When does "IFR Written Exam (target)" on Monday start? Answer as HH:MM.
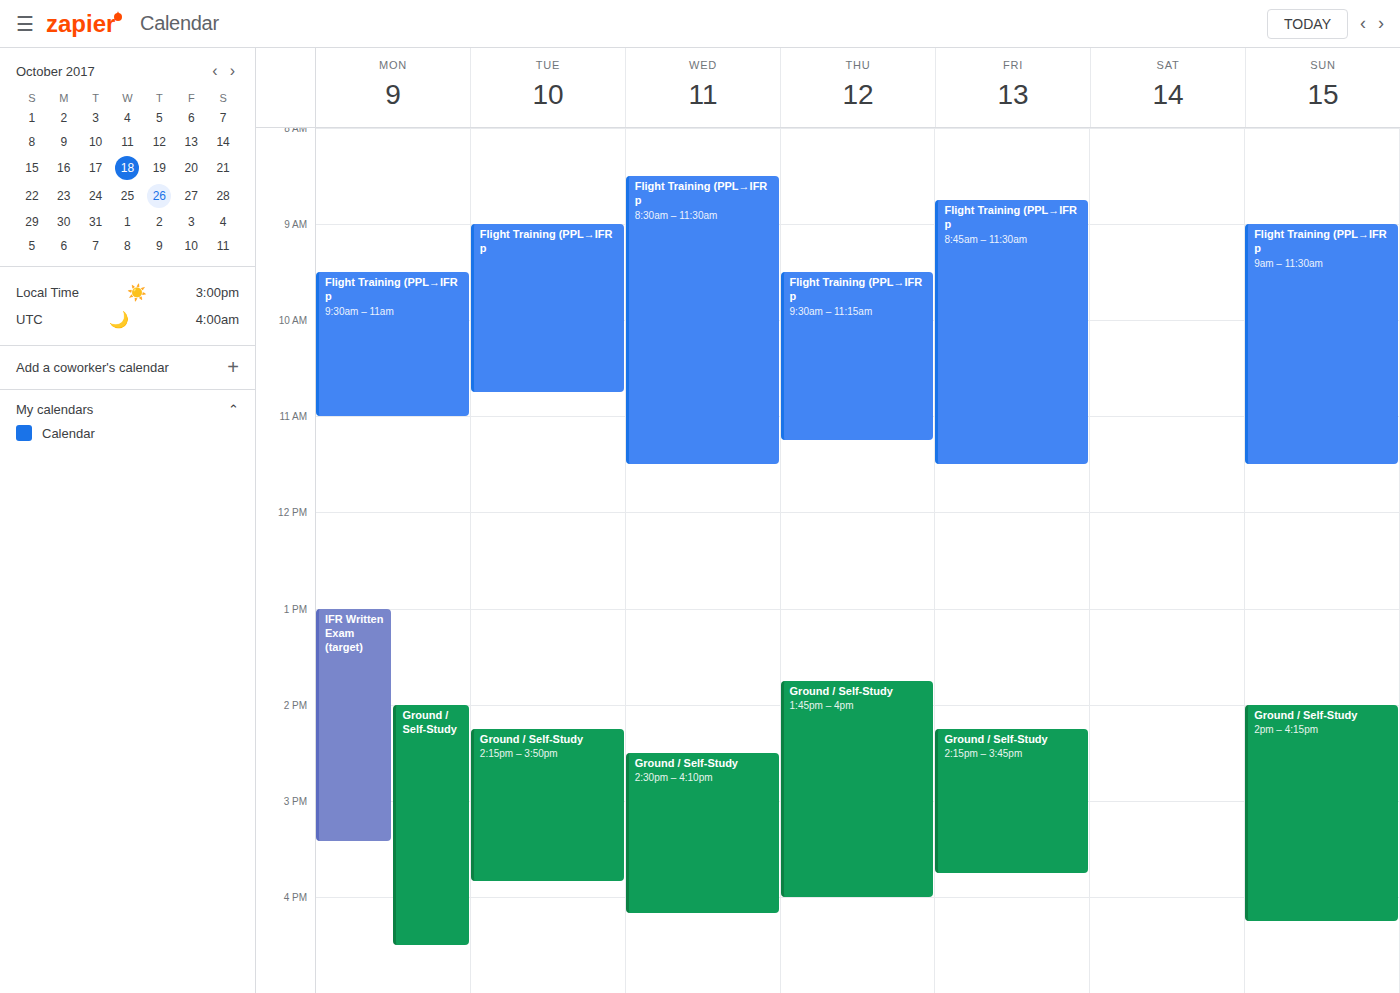
13:00